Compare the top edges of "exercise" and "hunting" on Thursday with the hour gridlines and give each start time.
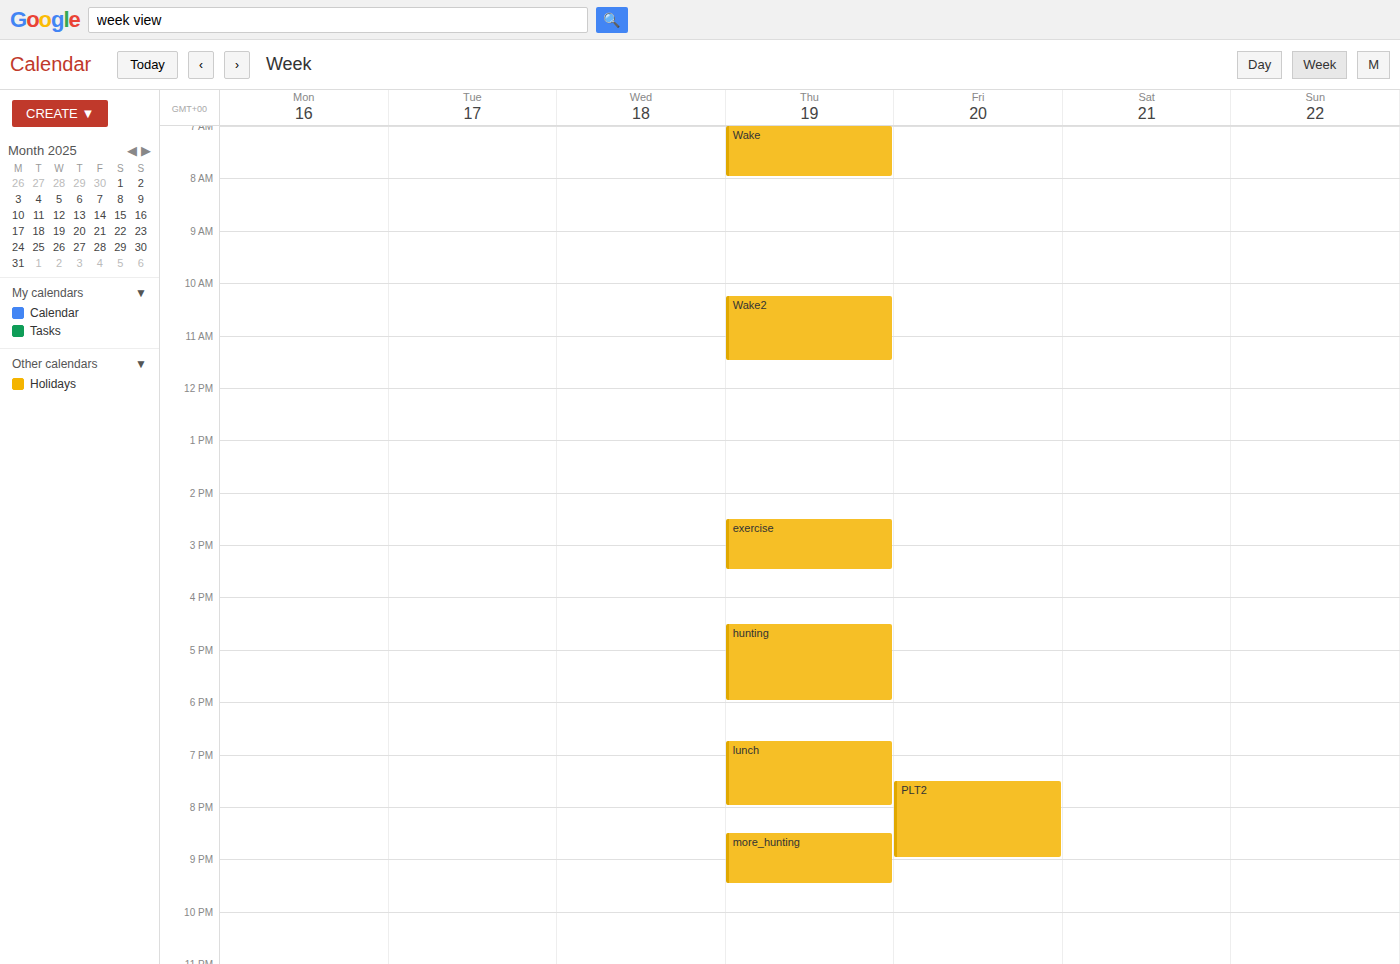
"exercise": 2:30 PM, halfway between the 2 PM and 3 PM lines. "hunting": 4:30 PM, halfway between the 4 PM and 5 PM lines.